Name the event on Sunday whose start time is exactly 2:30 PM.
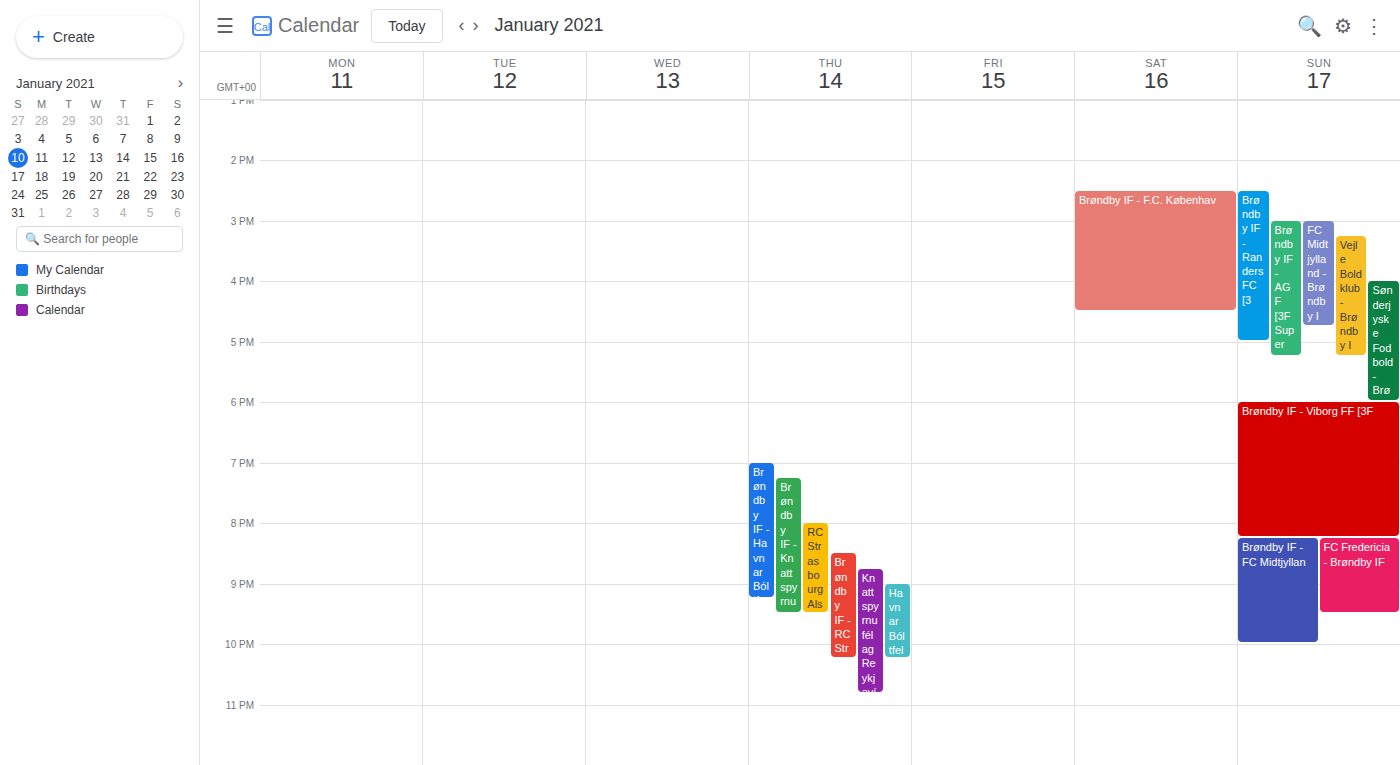
"Brøndby IF - Randers FC [3"